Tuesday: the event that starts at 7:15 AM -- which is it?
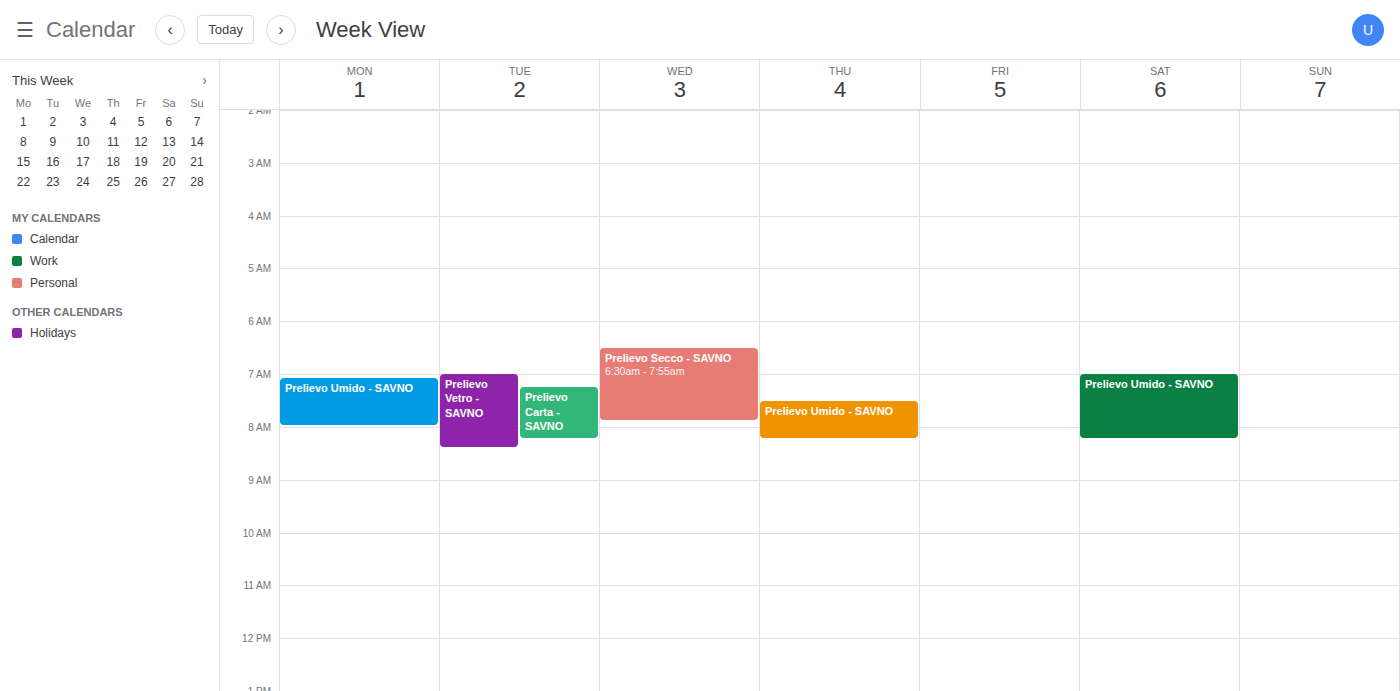
"Prelievo Carta - SAVNO"